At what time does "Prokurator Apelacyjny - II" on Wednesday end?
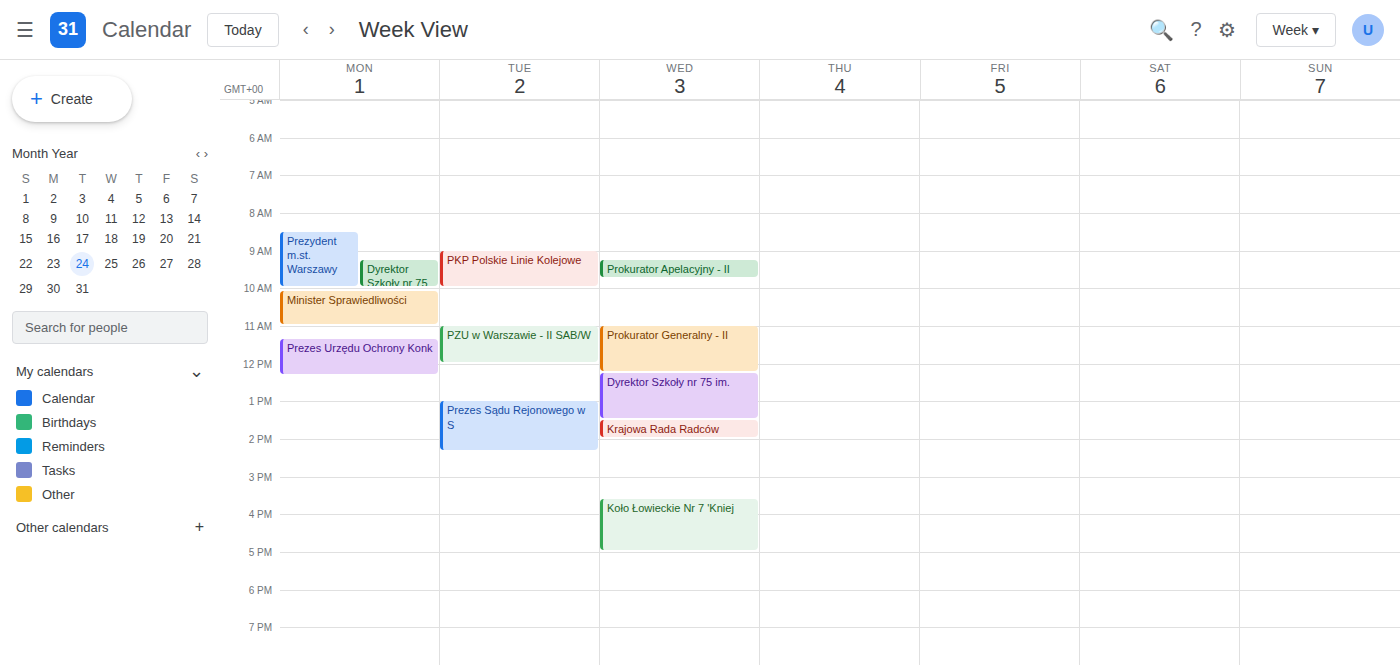
09:45